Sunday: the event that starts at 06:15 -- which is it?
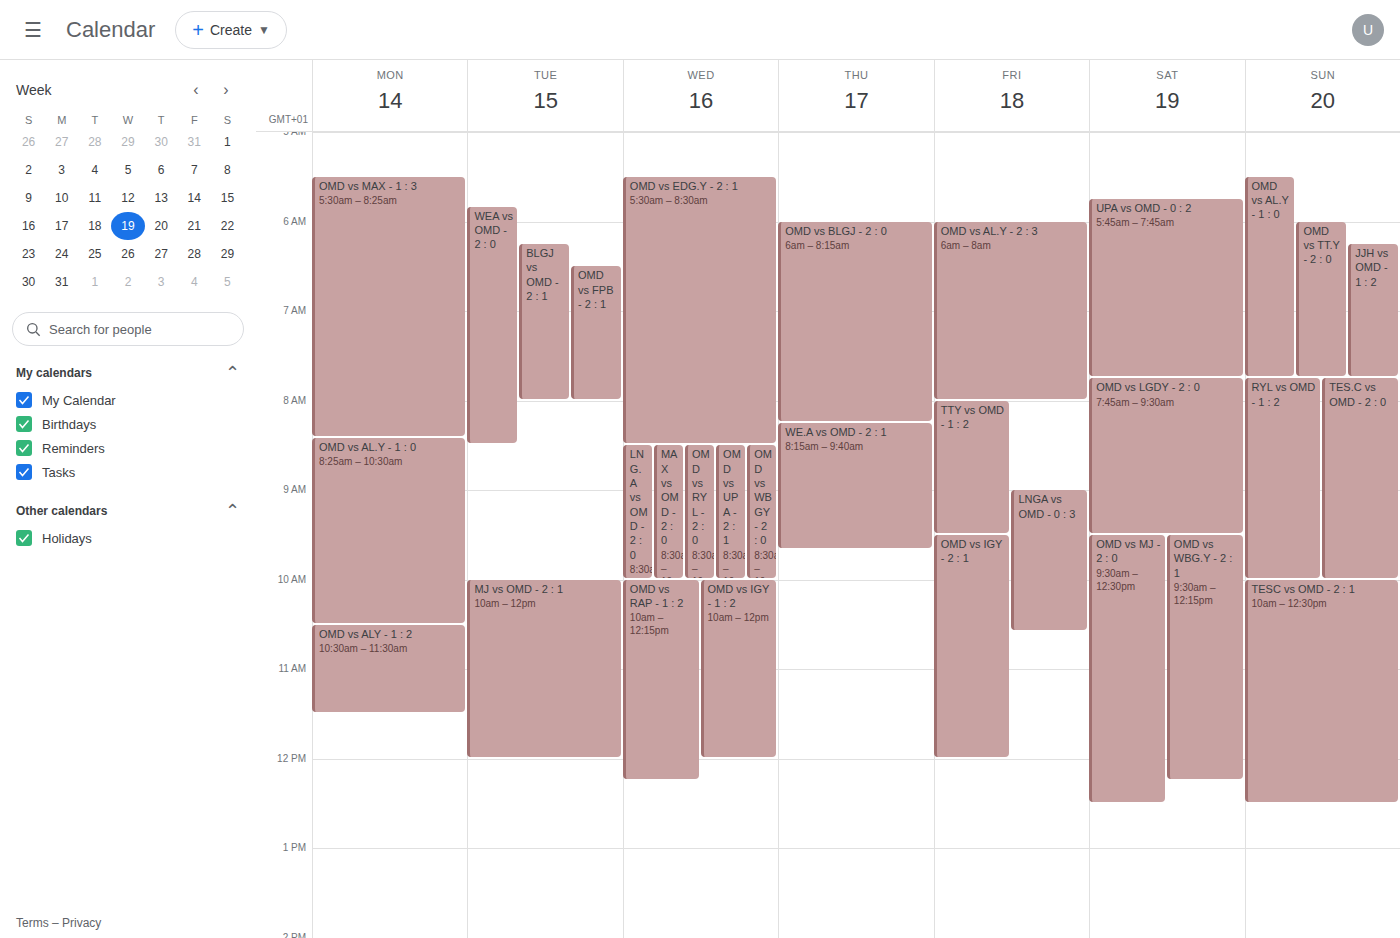
"JJH vs OMD - 1 : 2"